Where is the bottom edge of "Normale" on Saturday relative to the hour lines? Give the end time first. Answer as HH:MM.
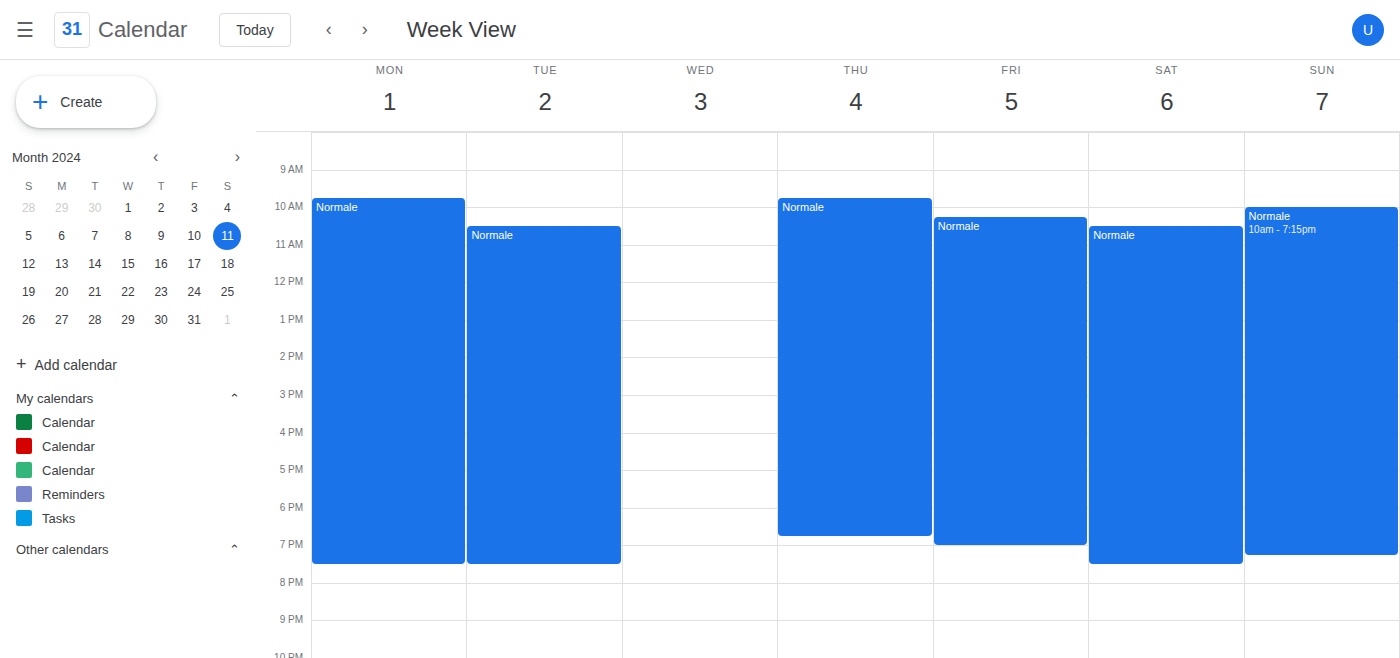
19:30 -- halfway between the 19:00 and 20:00 lines.